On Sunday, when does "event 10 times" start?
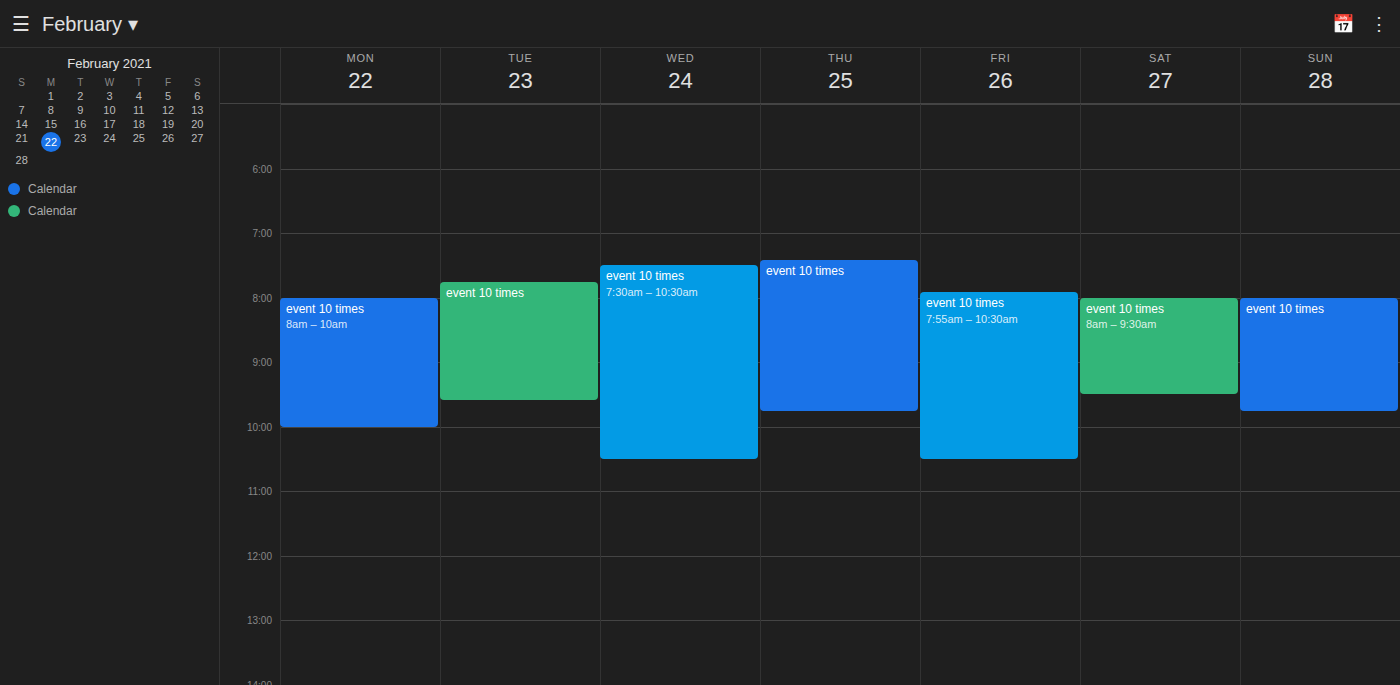
8:00 AM